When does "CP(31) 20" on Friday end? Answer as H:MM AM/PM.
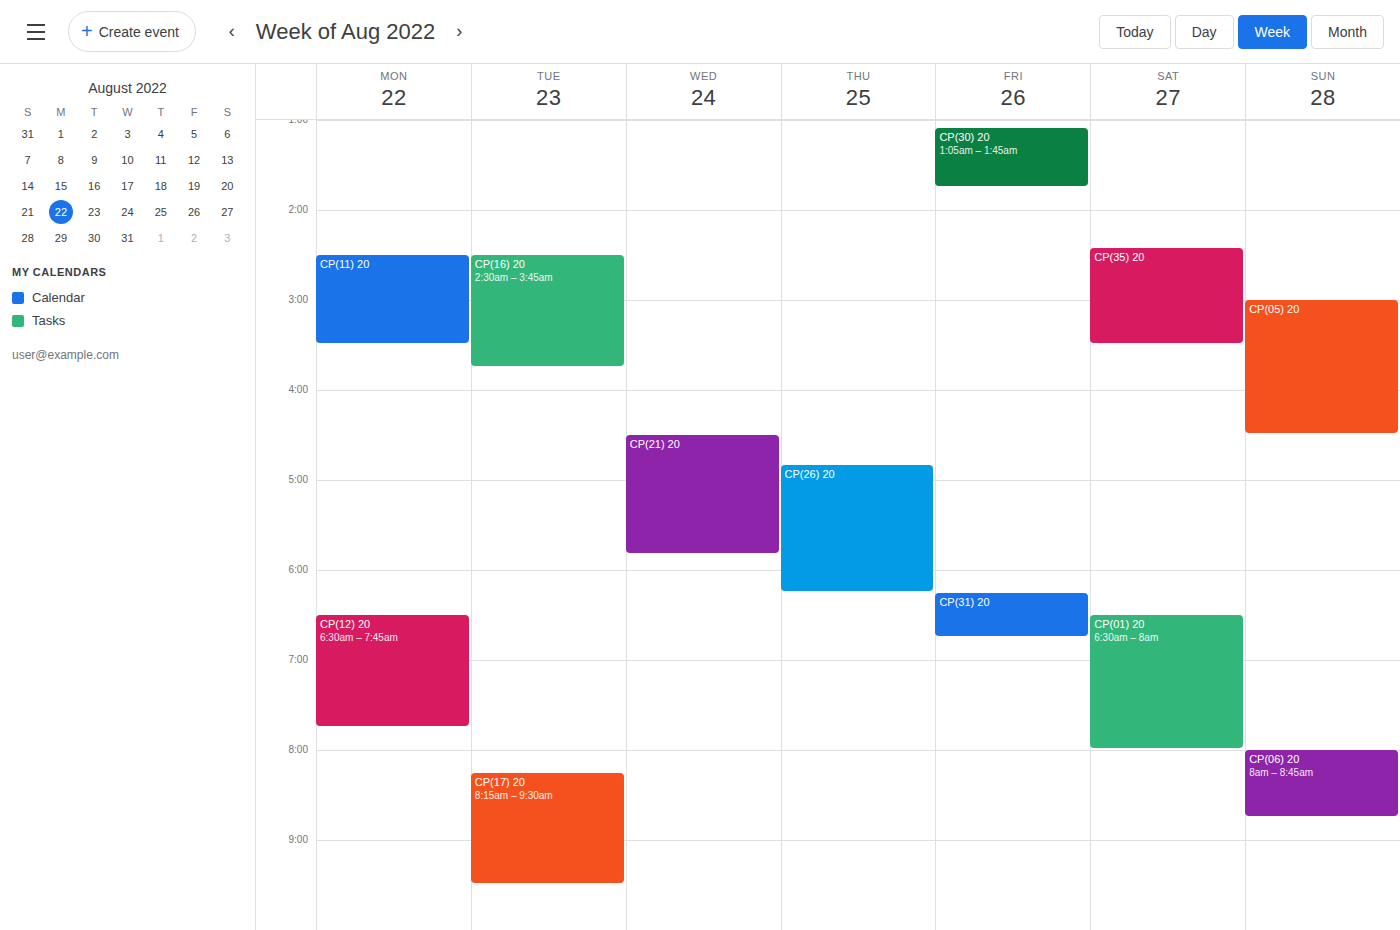
6:45 AM